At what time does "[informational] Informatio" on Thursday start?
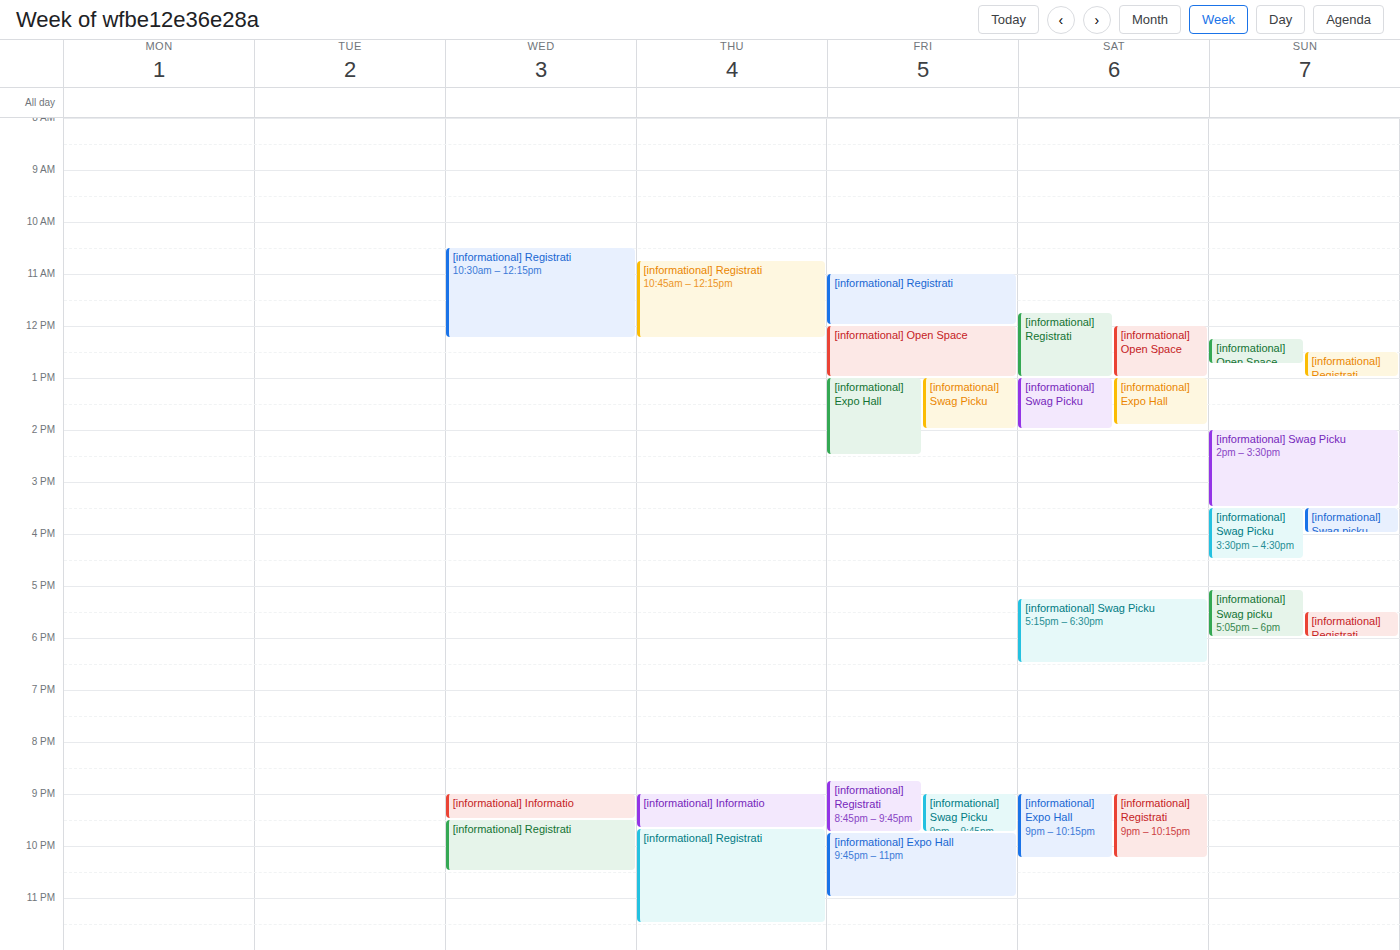
21:00